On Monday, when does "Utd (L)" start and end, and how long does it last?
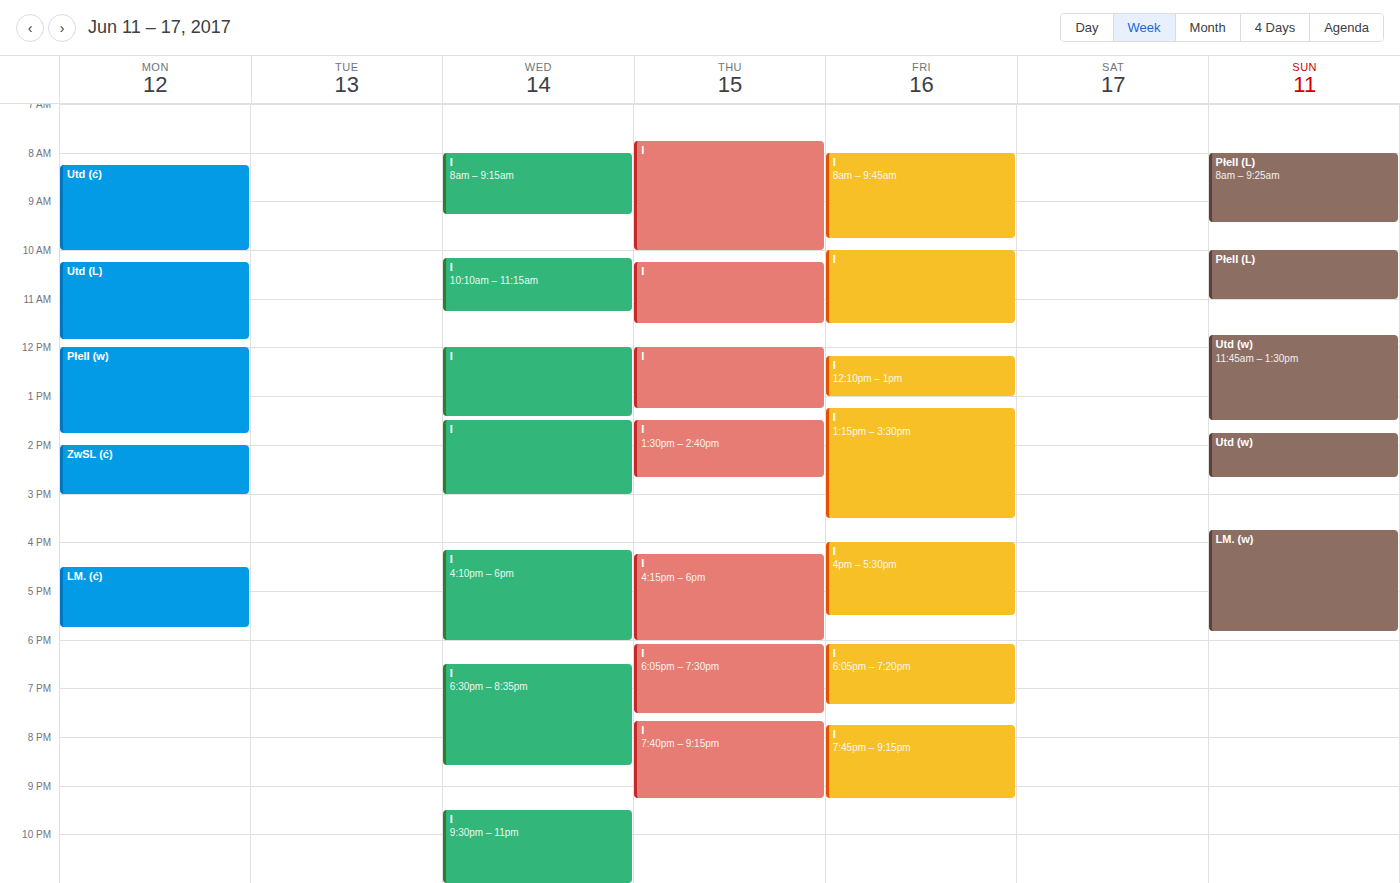
10:15 AM to 11:50 AM, 1 hour 35 minutes